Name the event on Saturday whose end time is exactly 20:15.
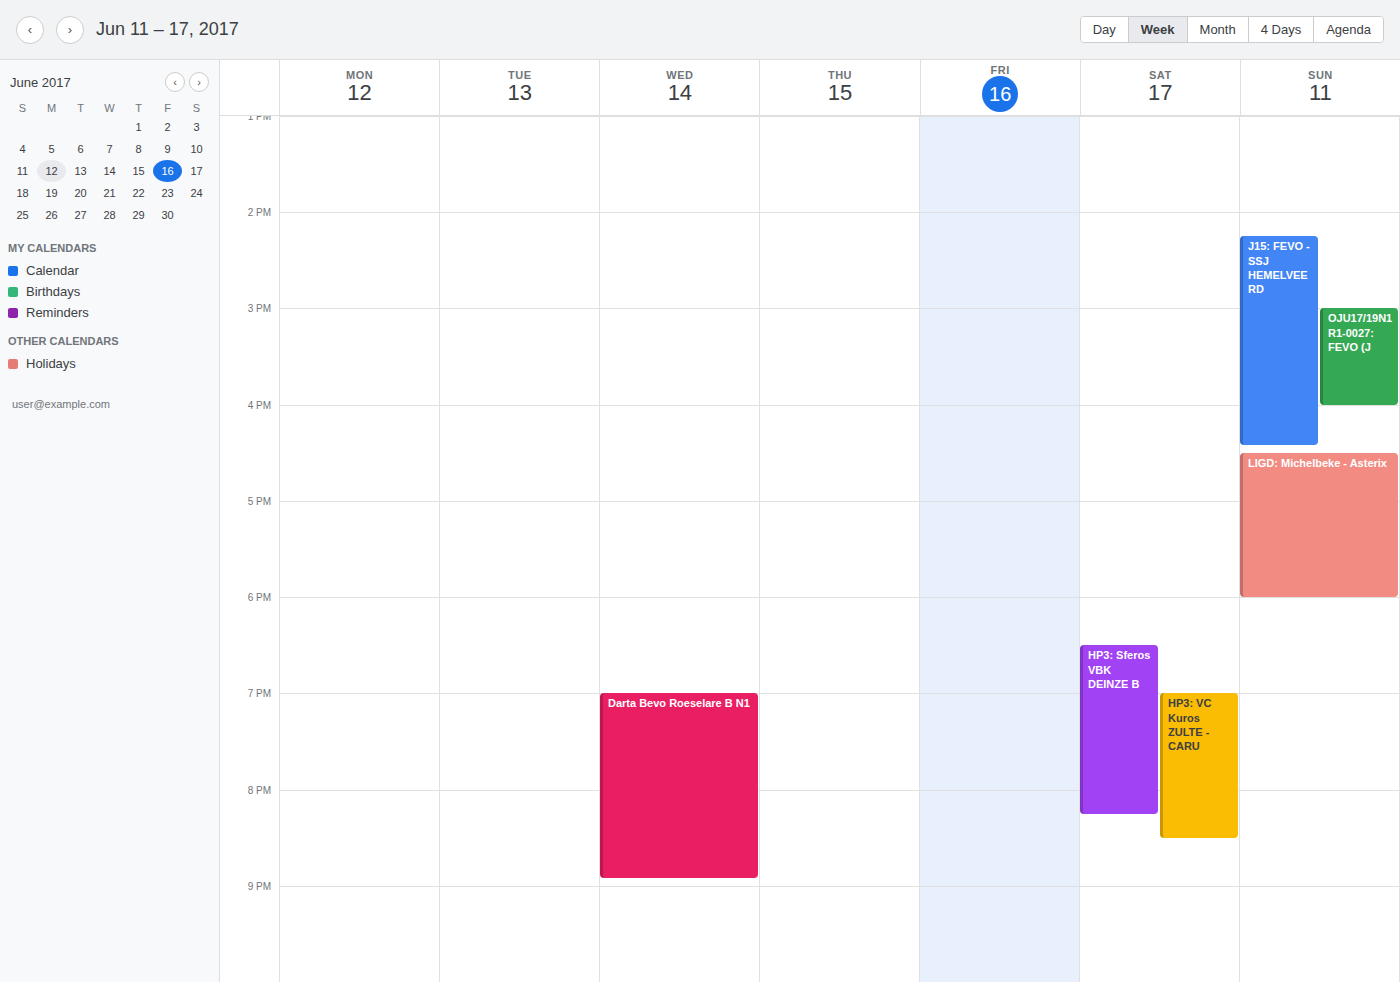
"HP3: Sferos VBK DEINZE B"